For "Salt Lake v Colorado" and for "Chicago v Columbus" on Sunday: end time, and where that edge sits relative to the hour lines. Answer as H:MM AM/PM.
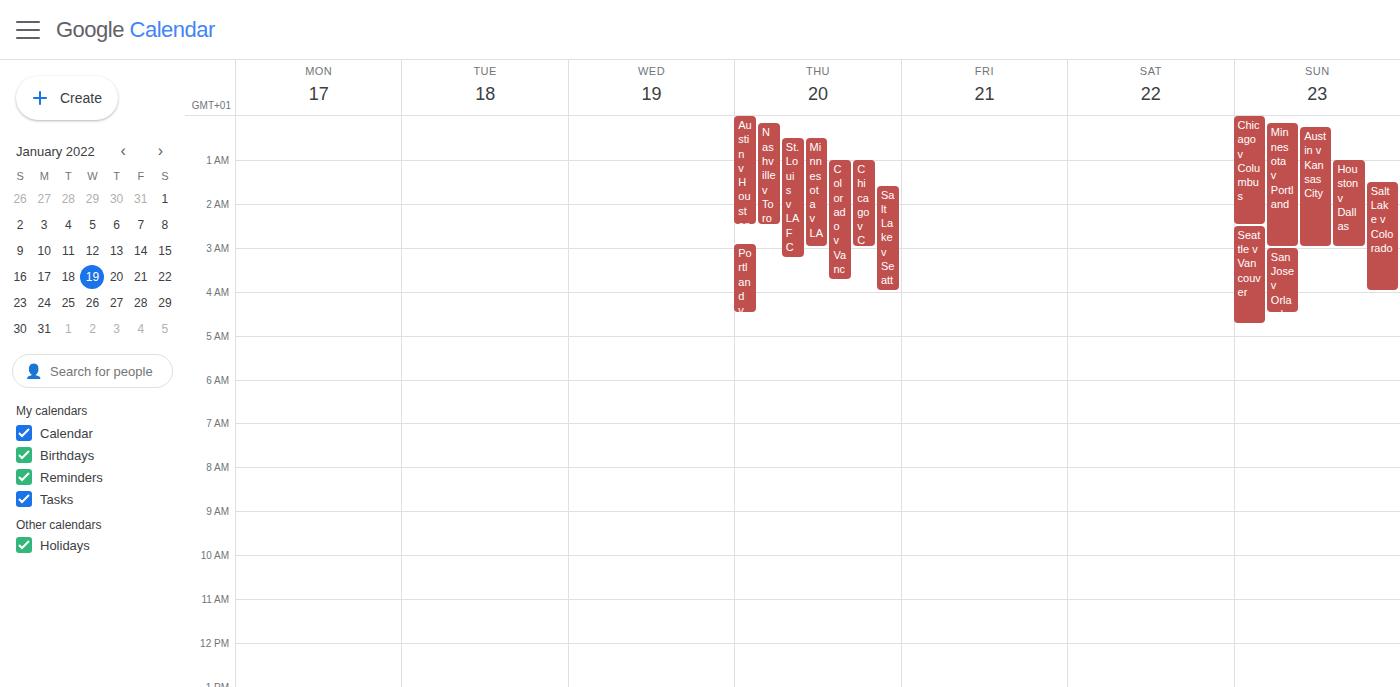
"Salt Lake v Colorado": 4:00 AM, exactly on the 4 AM line. "Chicago v Columbus": 2:30 AM, halfway between the 2 AM and 3 AM lines.